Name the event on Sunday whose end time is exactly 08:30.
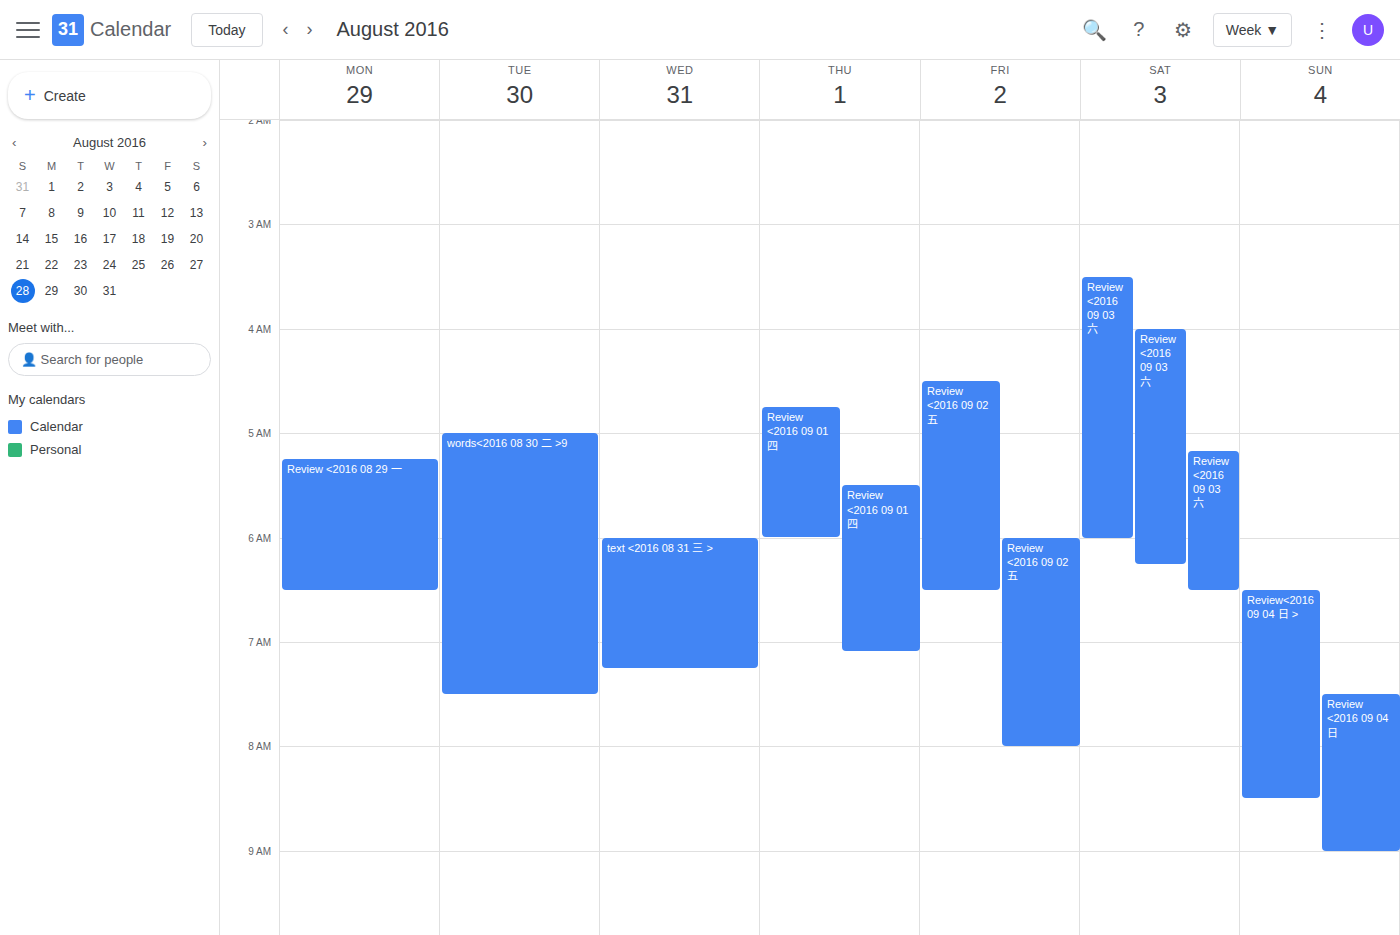
"Review<2016 09 04 日 >"